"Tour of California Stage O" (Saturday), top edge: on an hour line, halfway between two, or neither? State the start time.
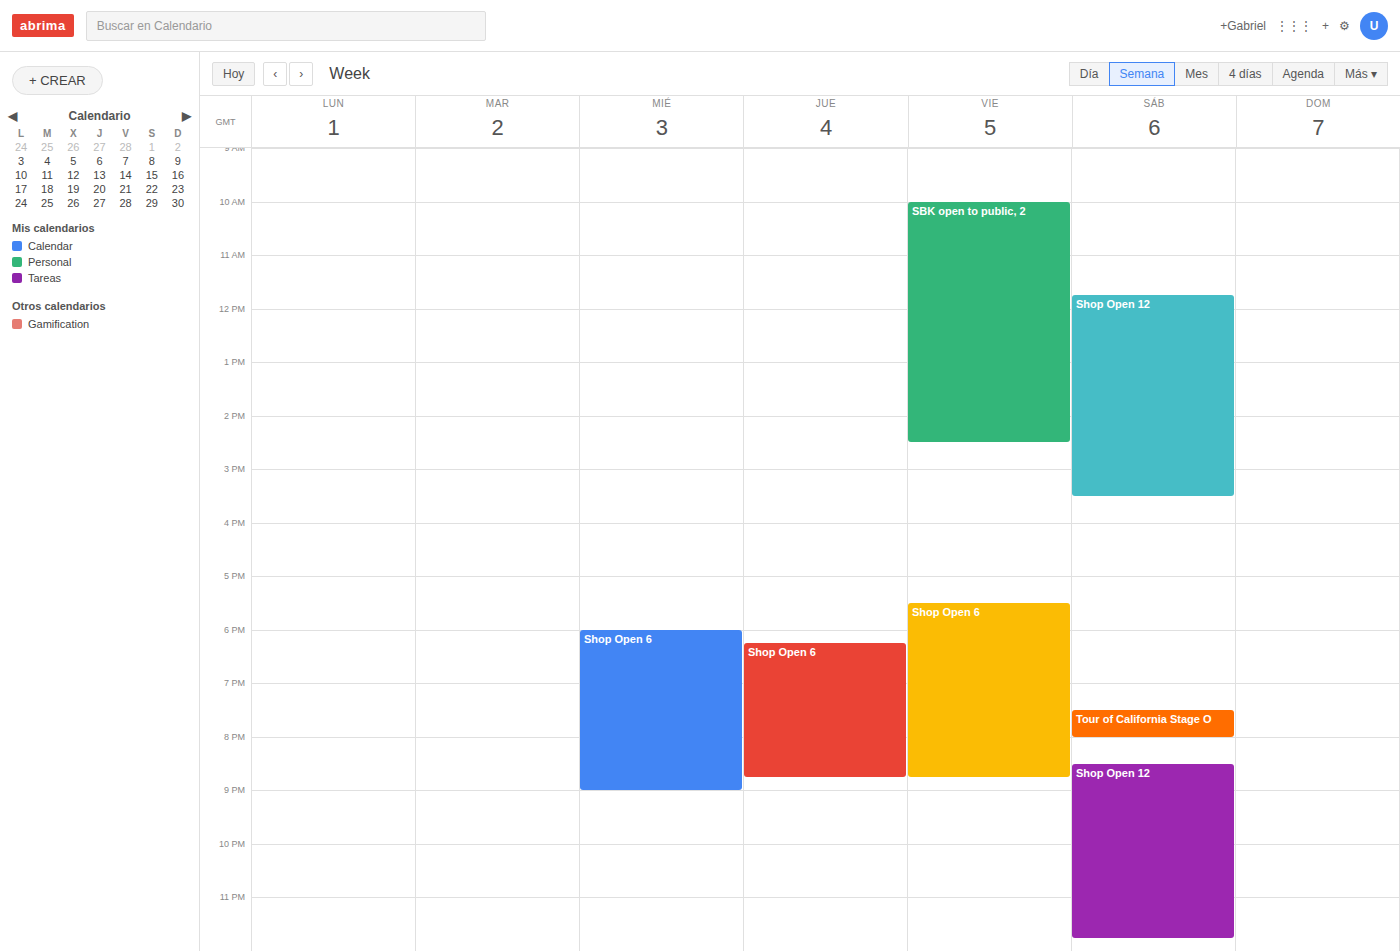
7:30 PM -- halfway between the 7 PM and 8 PM lines.